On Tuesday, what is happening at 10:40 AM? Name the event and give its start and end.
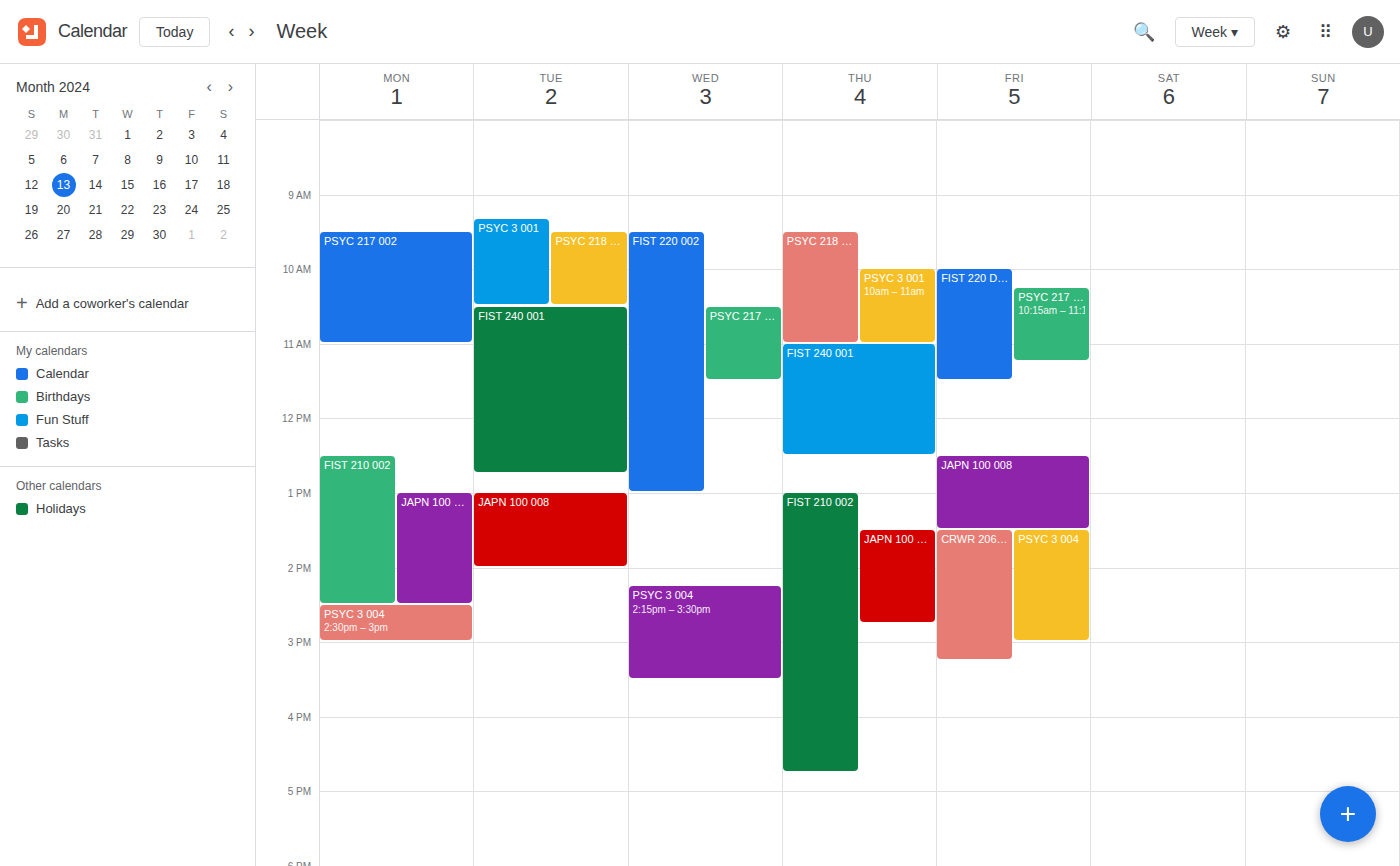
"FIST 240 001", 10:30 AM to 12:45 PM